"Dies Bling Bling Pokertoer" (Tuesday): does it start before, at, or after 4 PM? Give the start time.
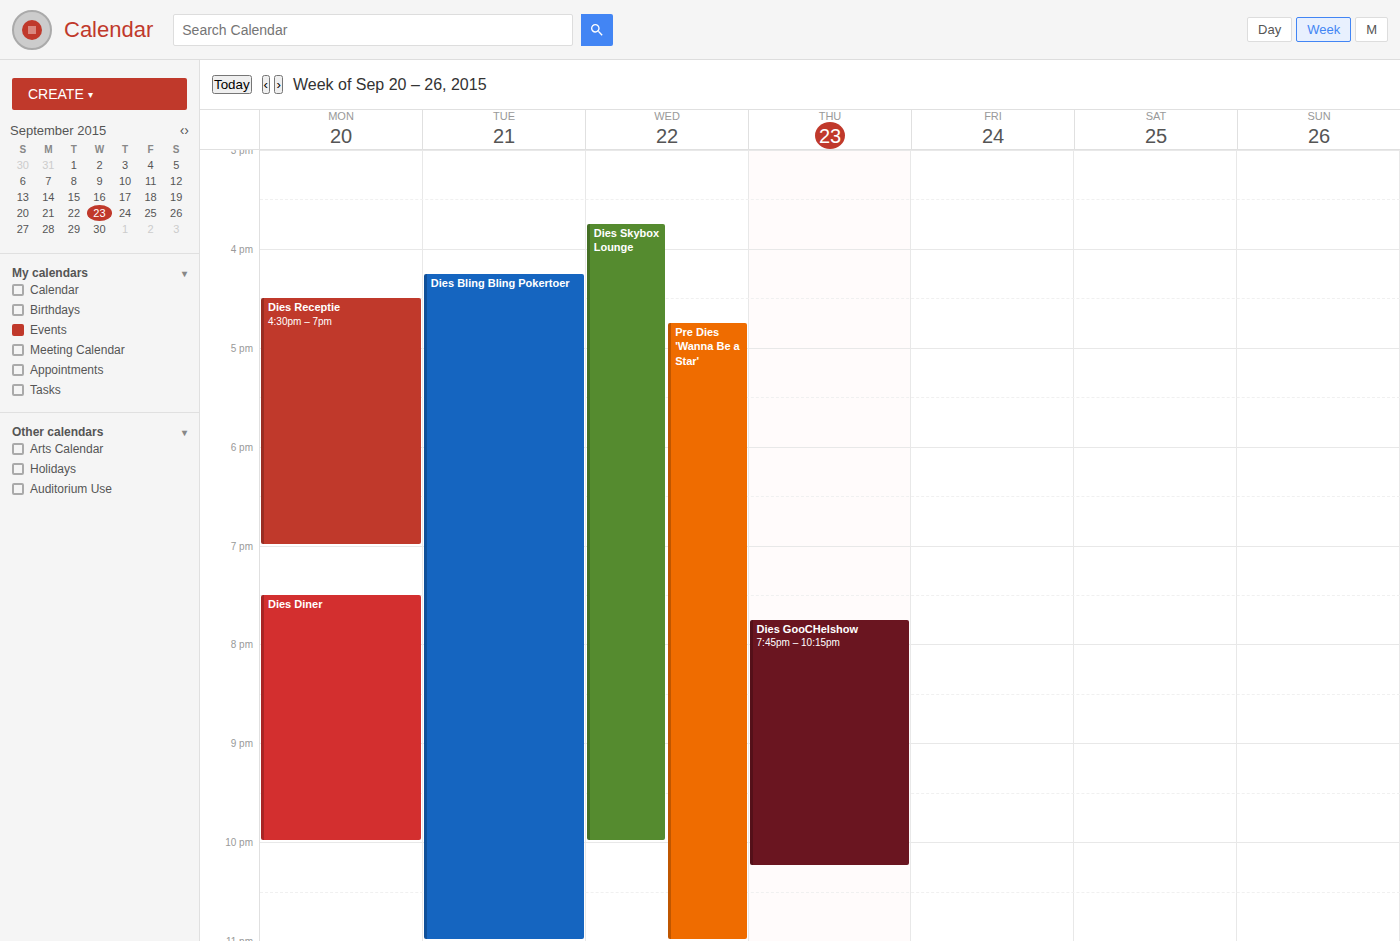
4:15 PM -- after 4 PM, 15 minutes below the 4 PM line.